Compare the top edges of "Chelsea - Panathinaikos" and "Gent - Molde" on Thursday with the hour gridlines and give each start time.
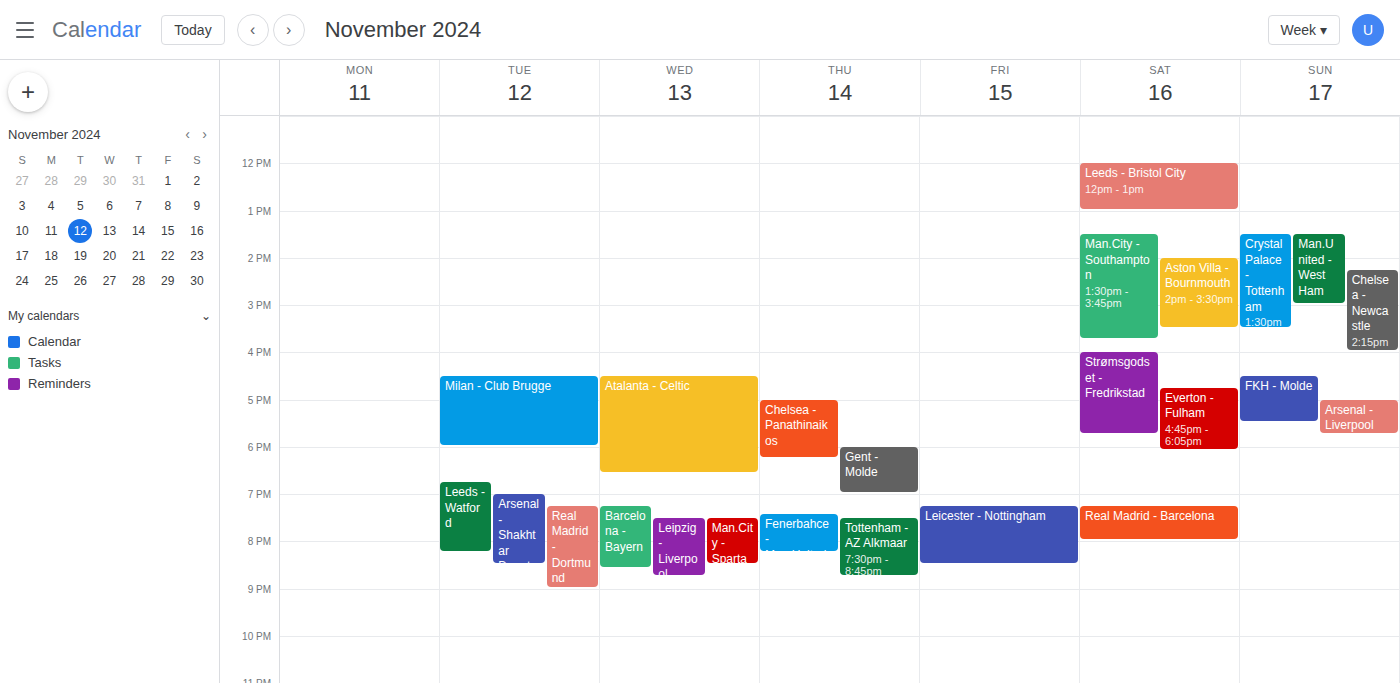
"Chelsea - Panathinaikos": 5:00 PM, exactly on the 5 PM line. "Gent - Molde": 6:00 PM, exactly on the 6 PM line.